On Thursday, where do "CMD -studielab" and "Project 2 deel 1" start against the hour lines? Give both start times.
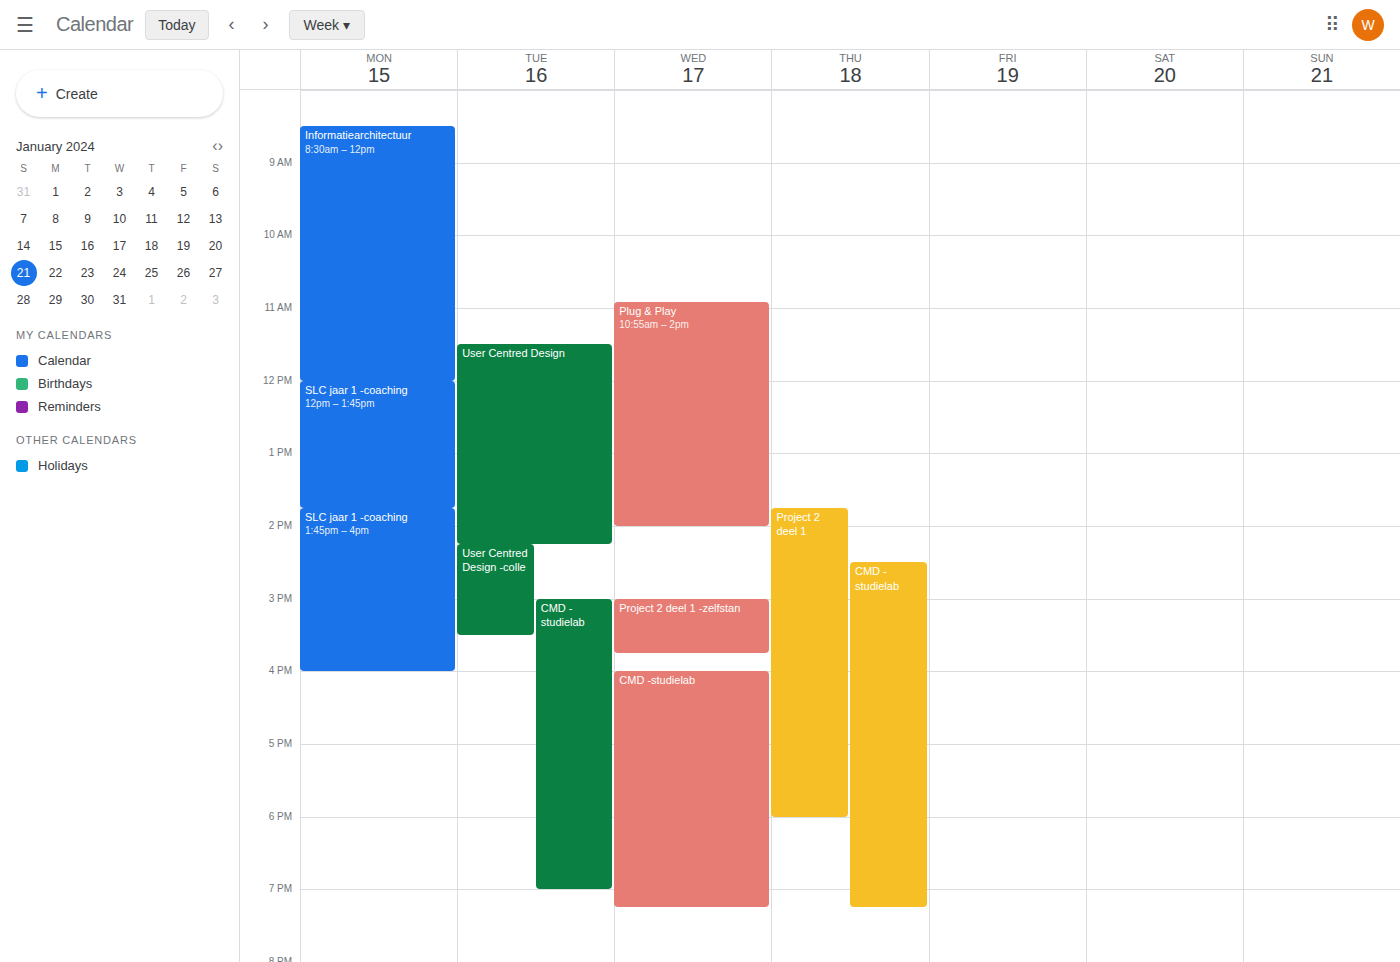
"CMD -studielab": 2:30 PM, halfway between the 2 PM and 3 PM lines. "Project 2 deel 1": 1:45 PM, neither: three quarters of the way from the 1 PM line to the 2 PM line.